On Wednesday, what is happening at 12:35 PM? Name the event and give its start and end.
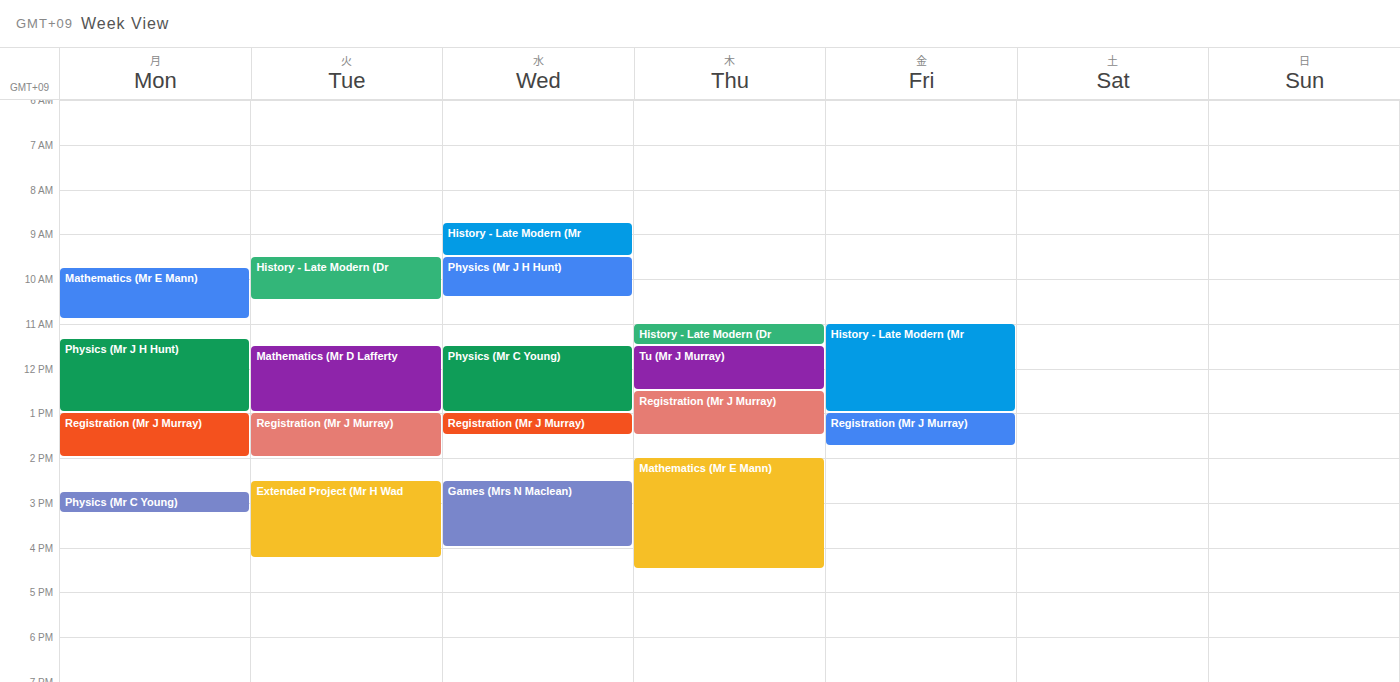
"Physics (Mr C Young)", 11:30 AM to 1:00 PM